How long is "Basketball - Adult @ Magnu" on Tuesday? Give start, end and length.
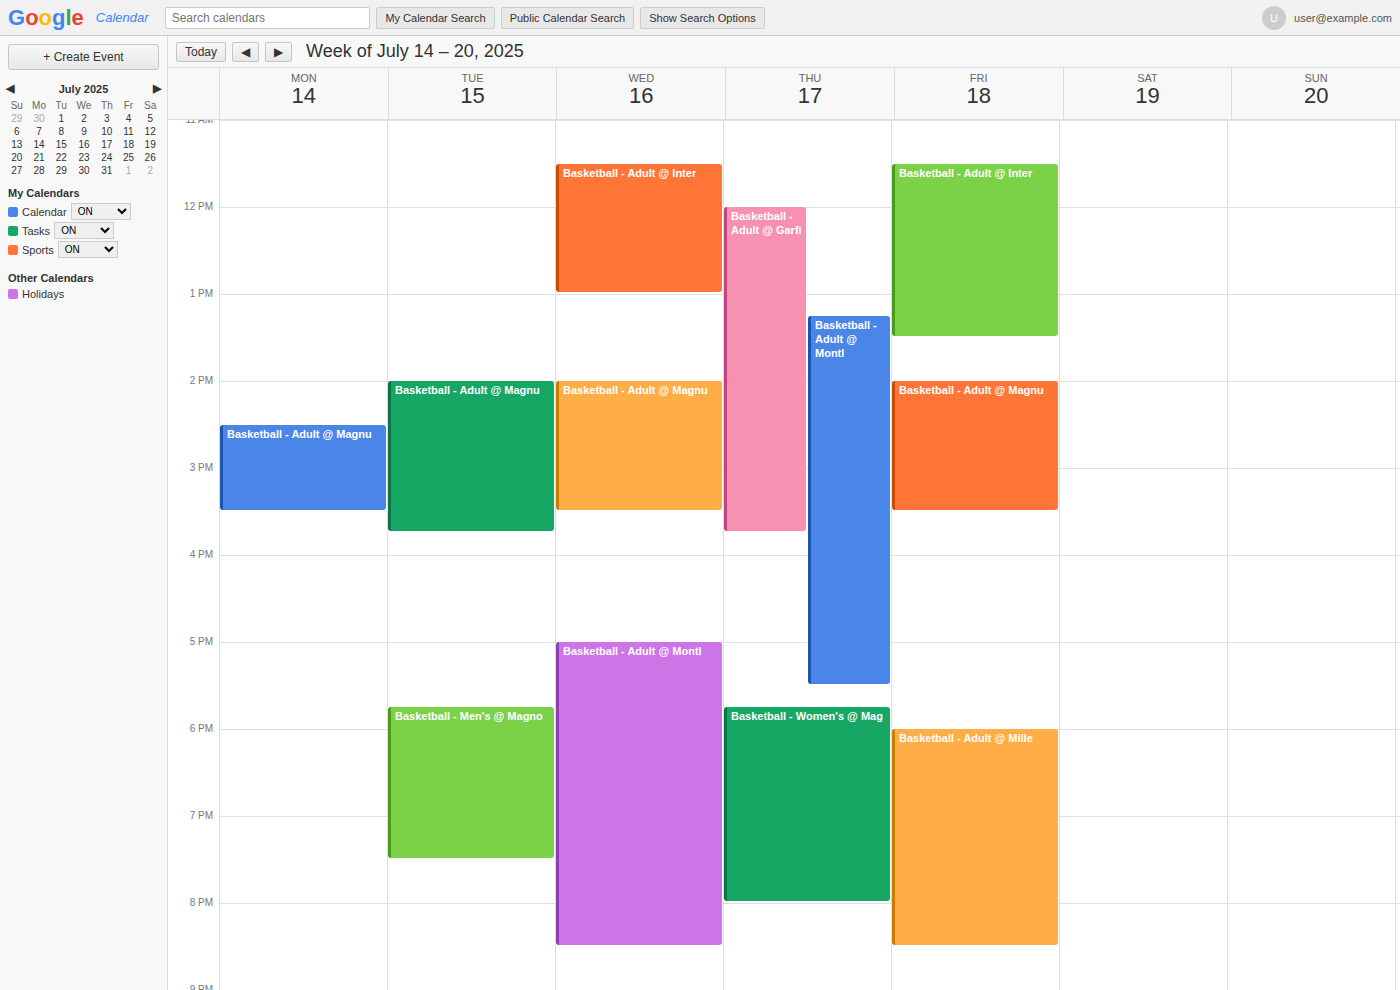
2:00 PM to 3:45 PM, 1 hour 45 minutes